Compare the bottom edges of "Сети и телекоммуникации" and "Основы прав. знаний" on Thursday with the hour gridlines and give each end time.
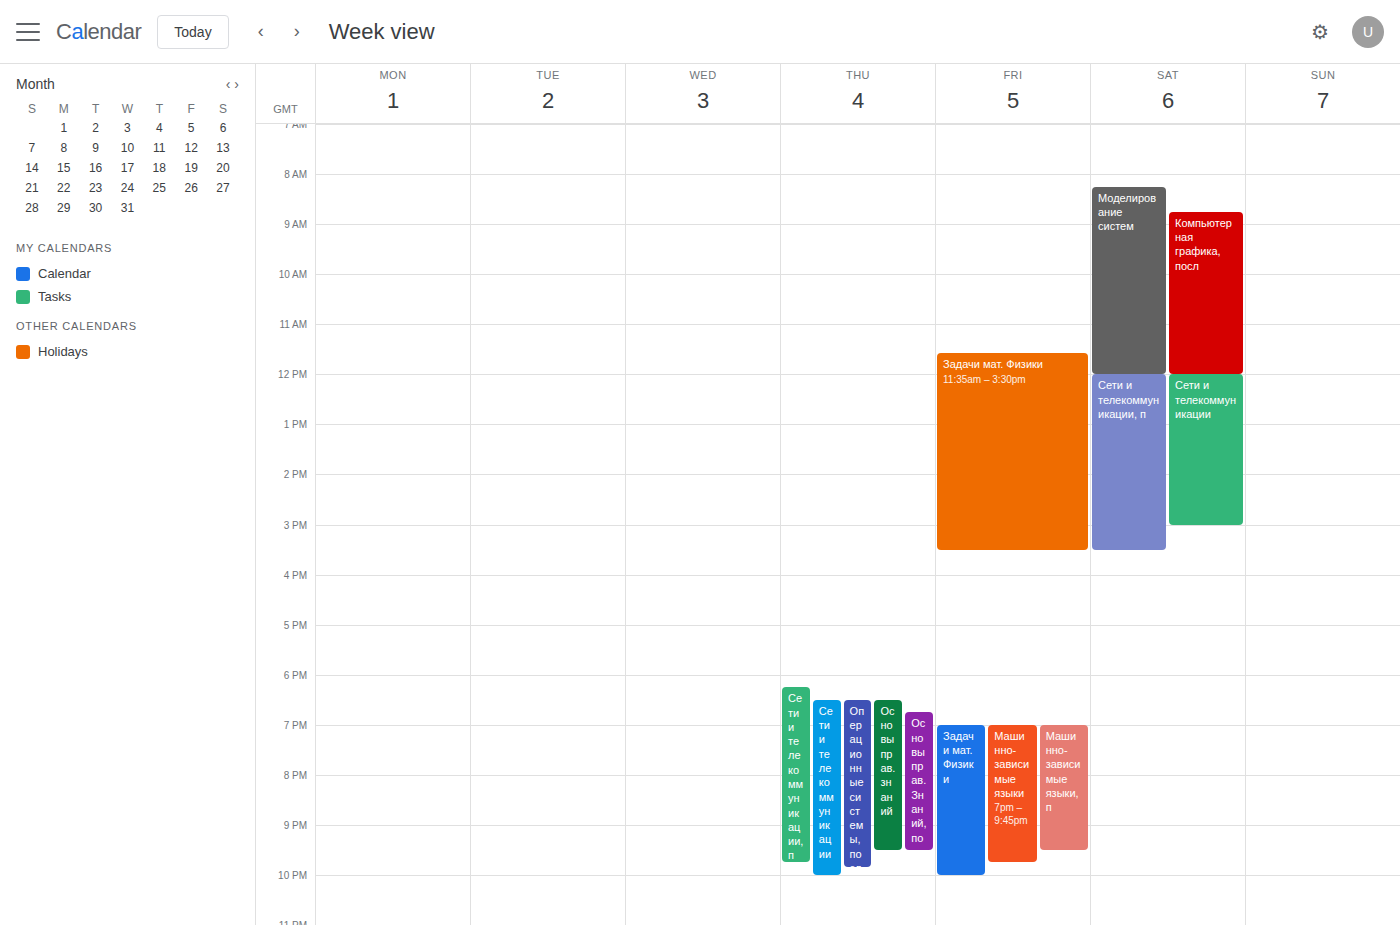
"Сети и телекоммуникации": 10:00 PM, exactly on the 10 PM line. "Основы прав. знаний": 9:30 PM, halfway between the 9 PM and 10 PM lines.